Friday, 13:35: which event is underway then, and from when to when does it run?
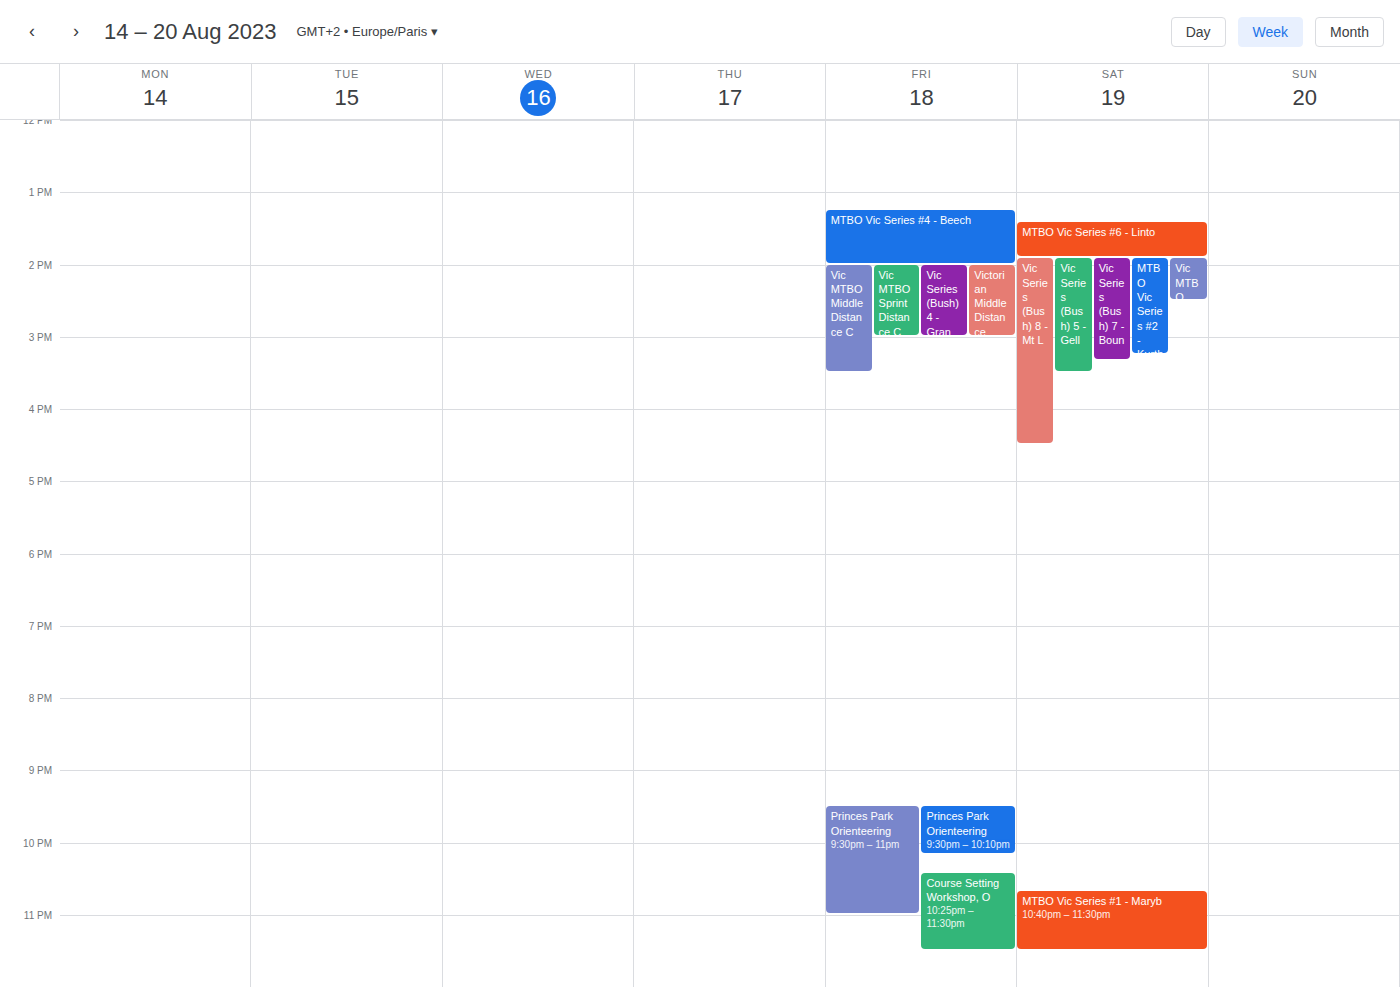
"MTBO Vic Series #4 - Beech", 13:15 to 14:00